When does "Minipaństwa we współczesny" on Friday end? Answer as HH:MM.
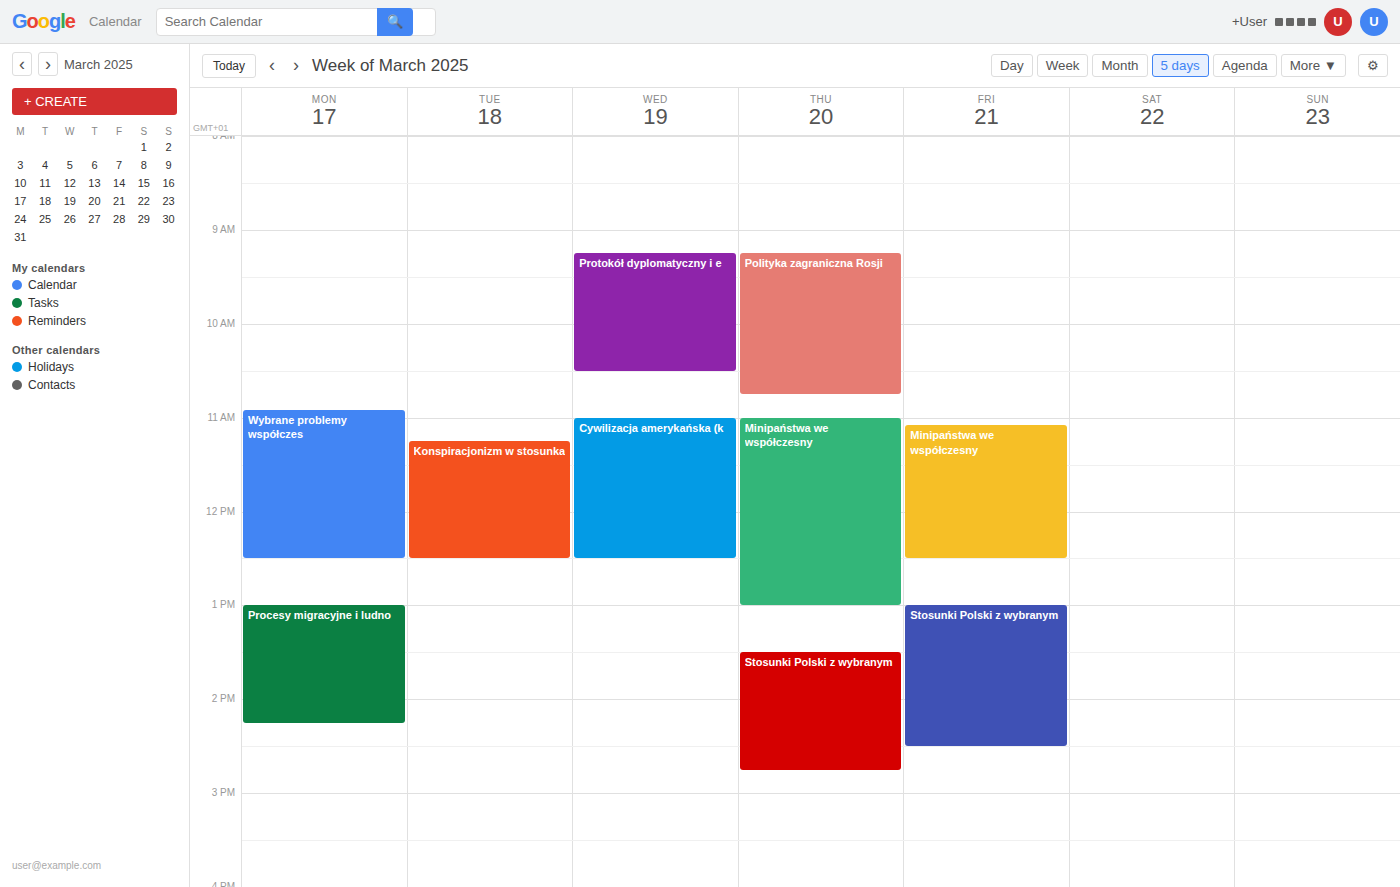
12:30